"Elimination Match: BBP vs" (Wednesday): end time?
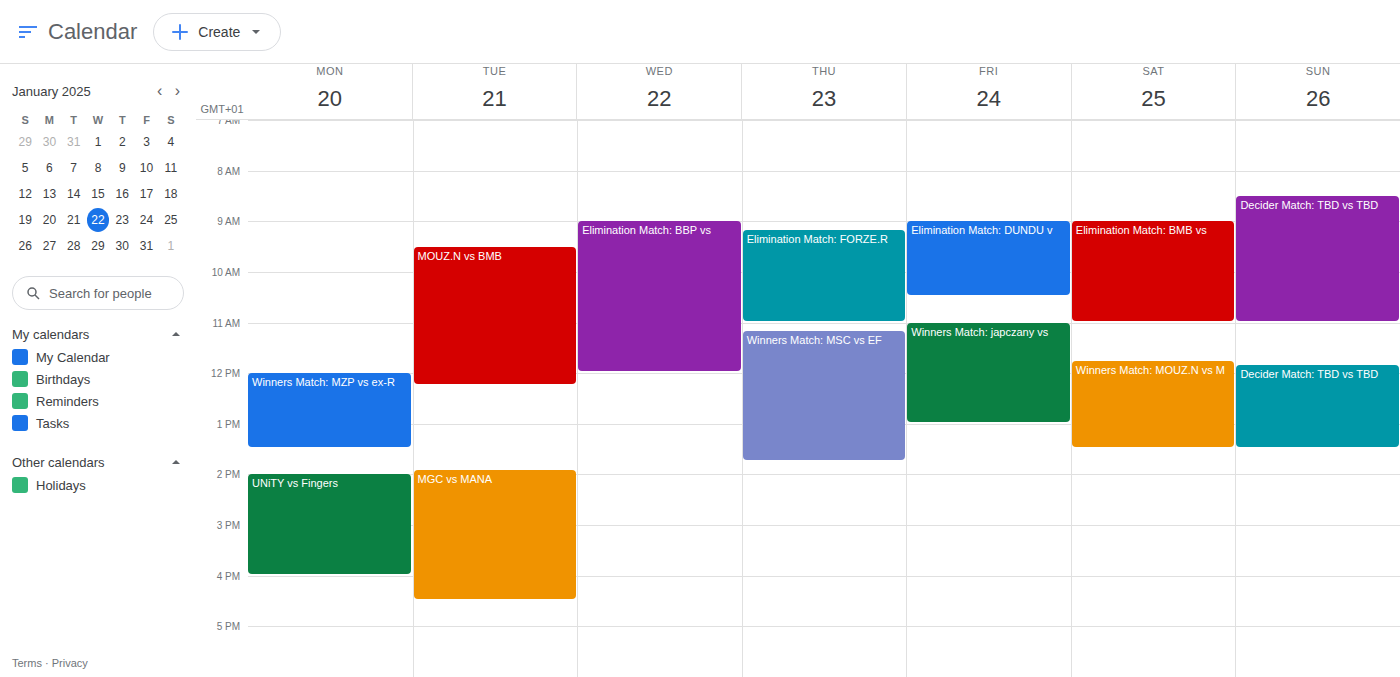
12:00 PM